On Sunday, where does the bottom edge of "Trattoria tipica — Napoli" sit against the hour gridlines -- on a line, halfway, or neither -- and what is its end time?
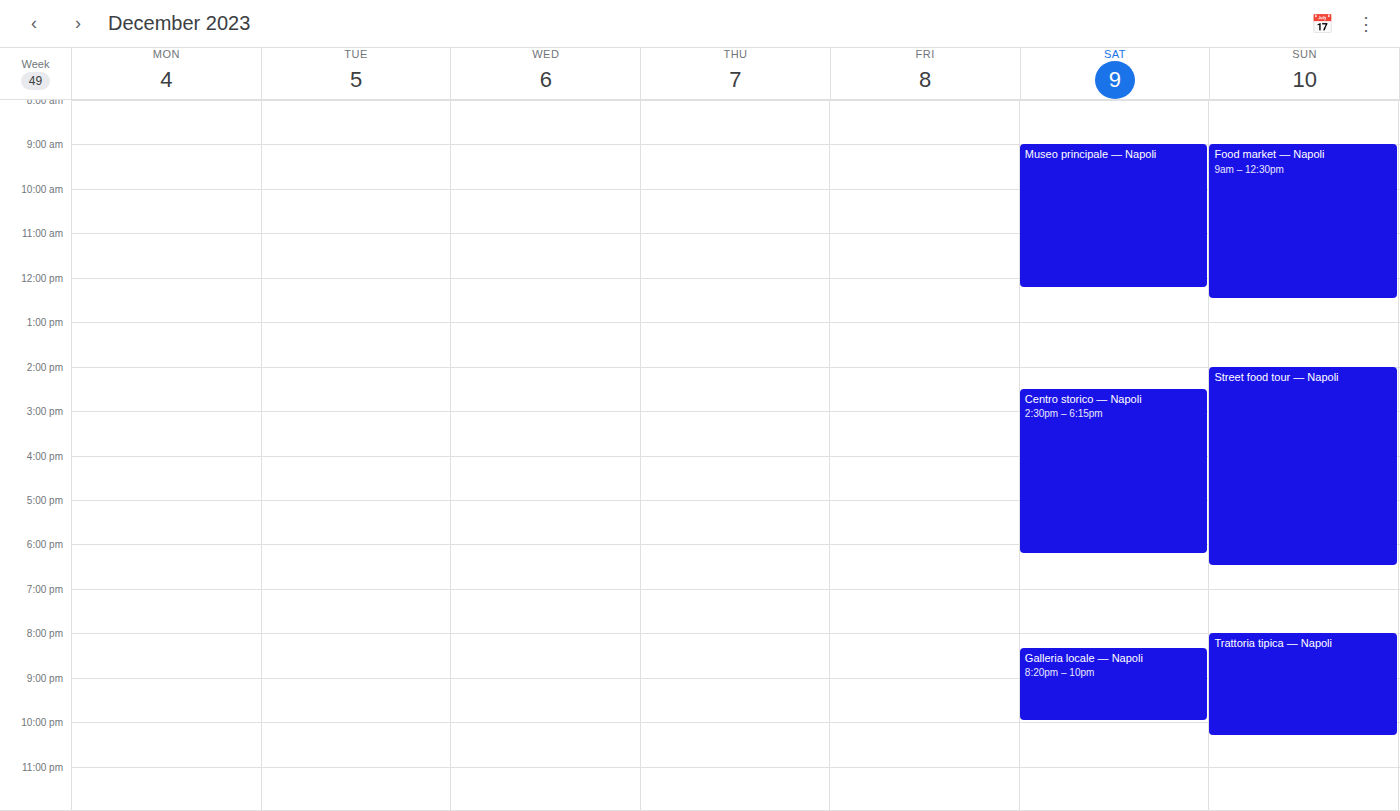
10:20 PM -- neither: 20 minutes below the 10 PM line and 40 minutes above the 11 PM line.